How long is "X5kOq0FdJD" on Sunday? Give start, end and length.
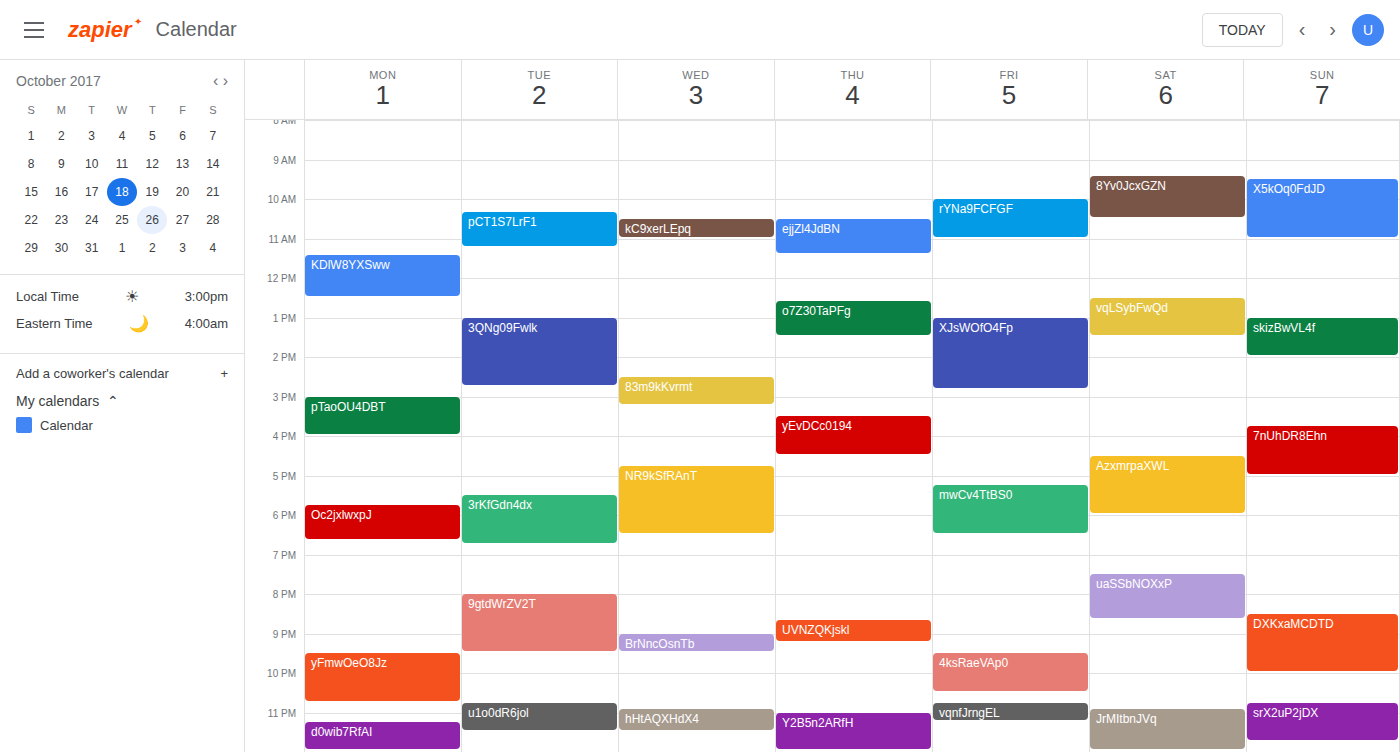
9:30 AM to 11:00 AM, 1 hour 30 minutes